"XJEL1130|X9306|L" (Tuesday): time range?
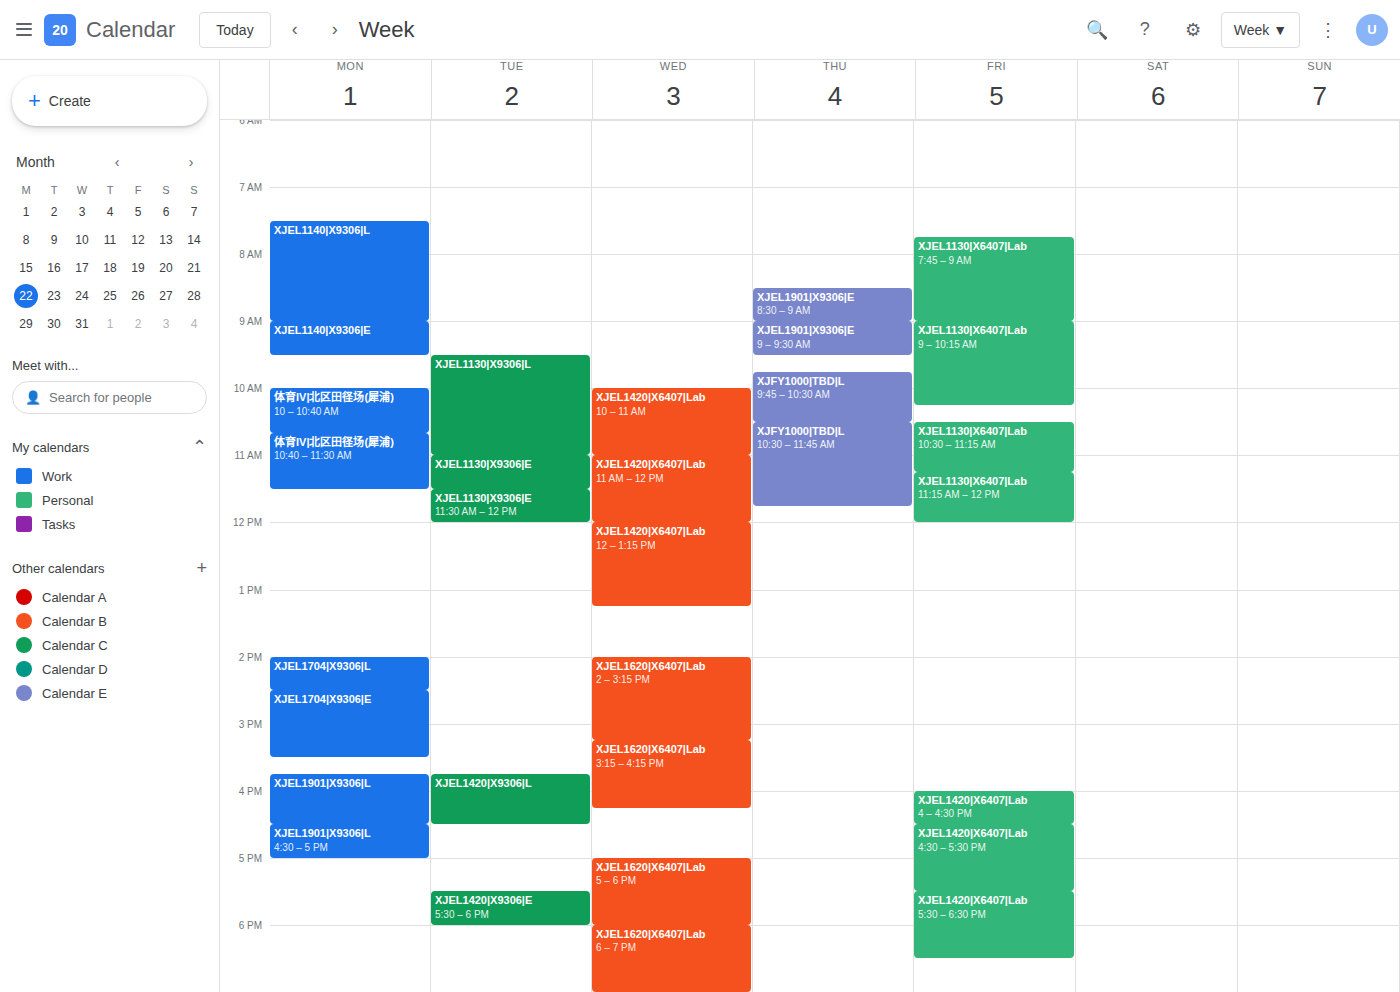
9:30 AM to 11:00 AM